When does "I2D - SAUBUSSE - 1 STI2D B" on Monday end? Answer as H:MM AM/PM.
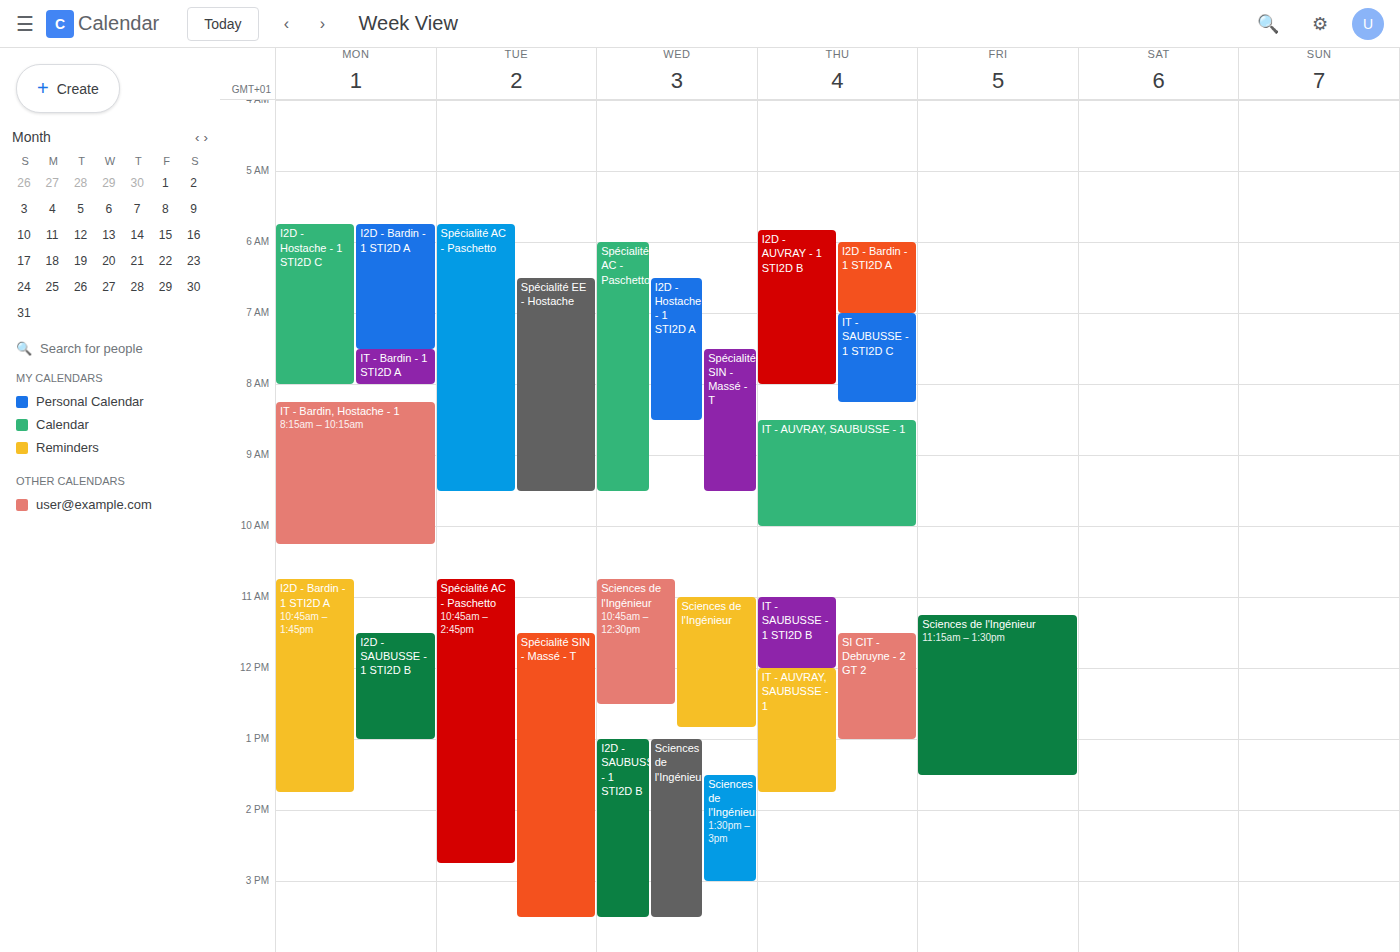
1:00 PM